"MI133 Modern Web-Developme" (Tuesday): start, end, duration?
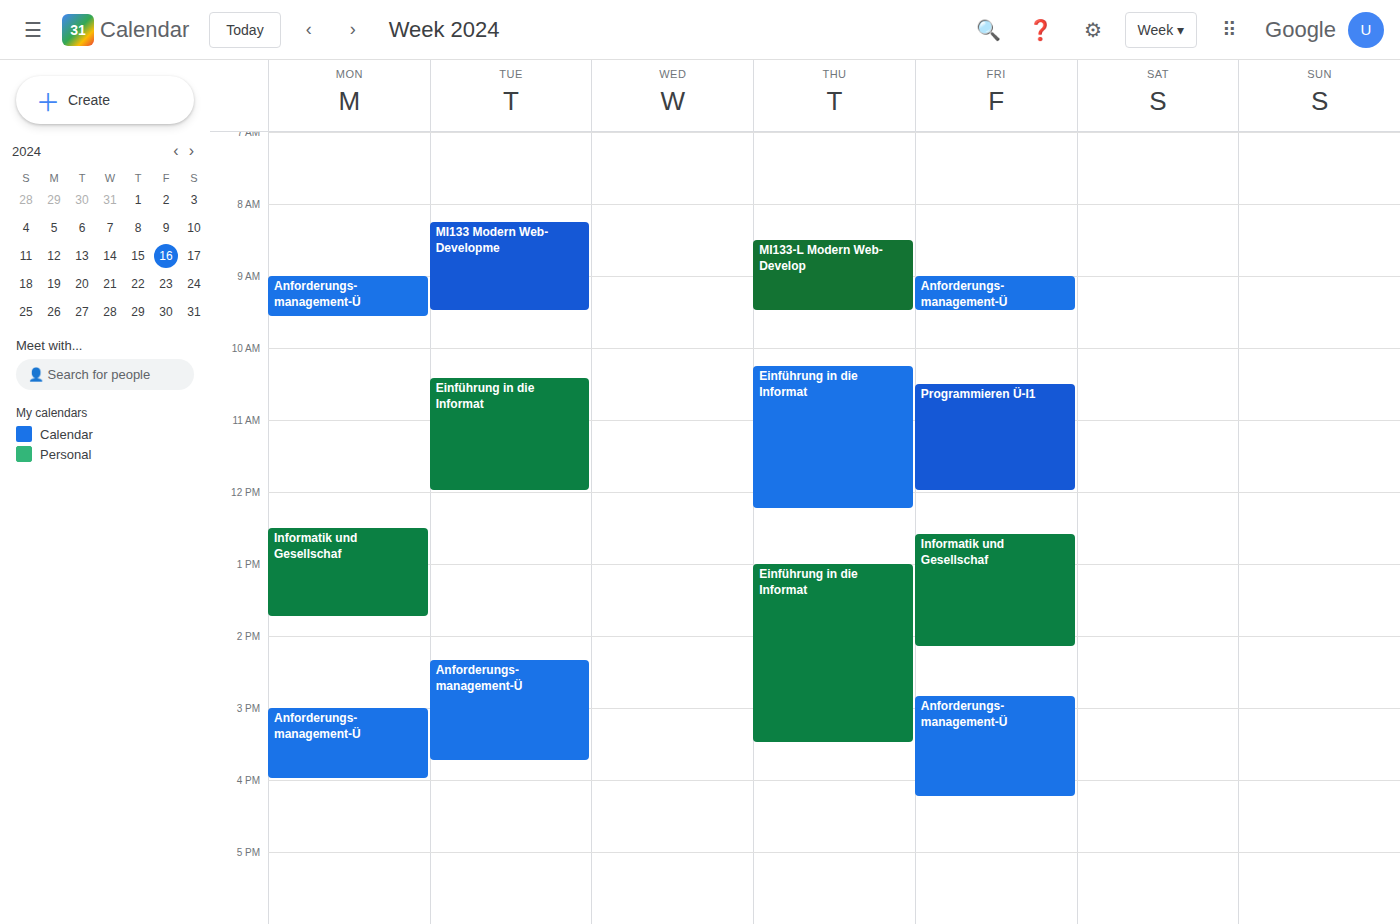
8:15 AM to 9:30 AM, 1 hour 15 minutes